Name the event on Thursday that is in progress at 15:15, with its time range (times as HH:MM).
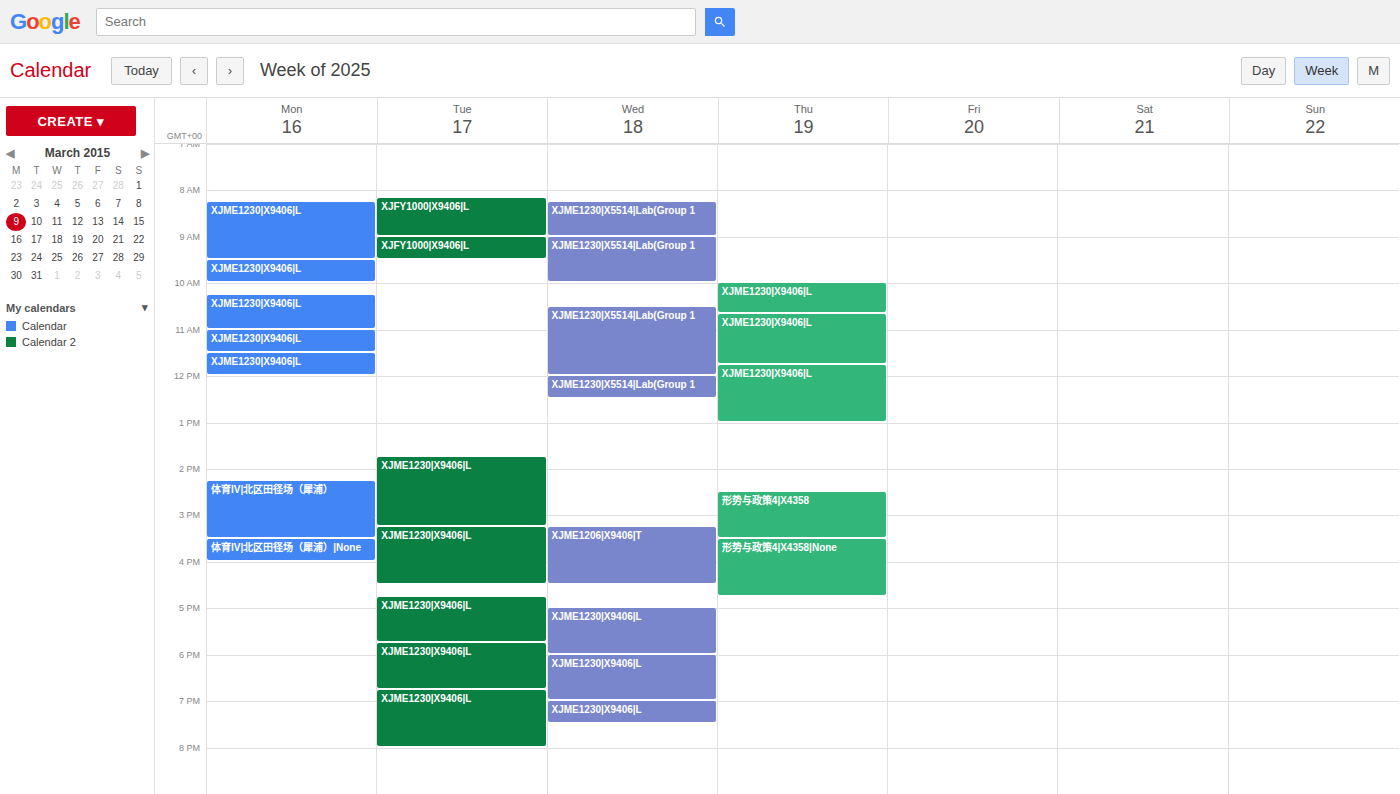
"形势与政策4|X4358", 14:30 to 15:30